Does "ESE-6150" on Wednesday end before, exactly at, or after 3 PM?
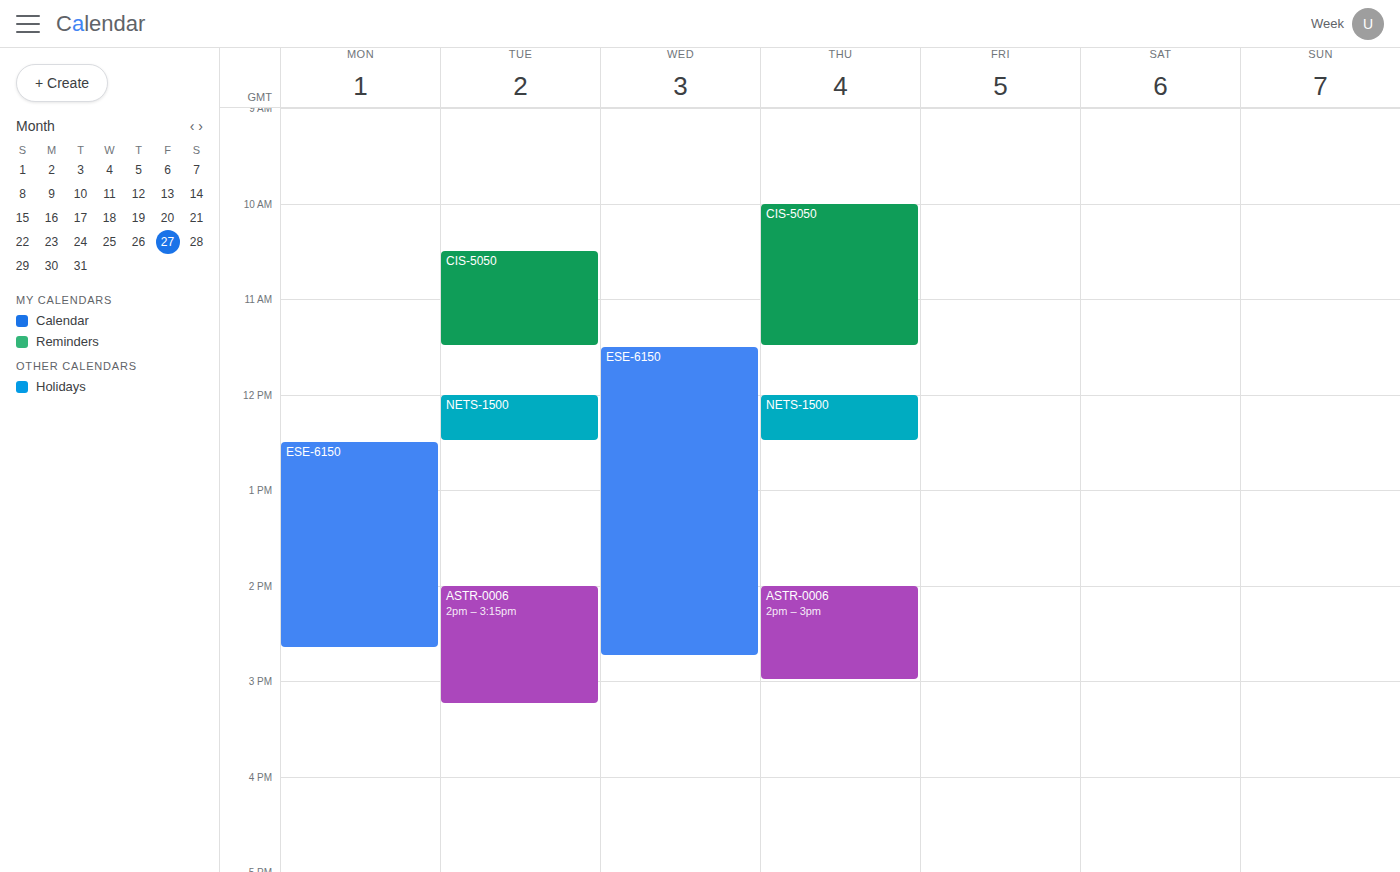
2:45 PM -- before 3 PM, 15 minutes above the 3 PM line.